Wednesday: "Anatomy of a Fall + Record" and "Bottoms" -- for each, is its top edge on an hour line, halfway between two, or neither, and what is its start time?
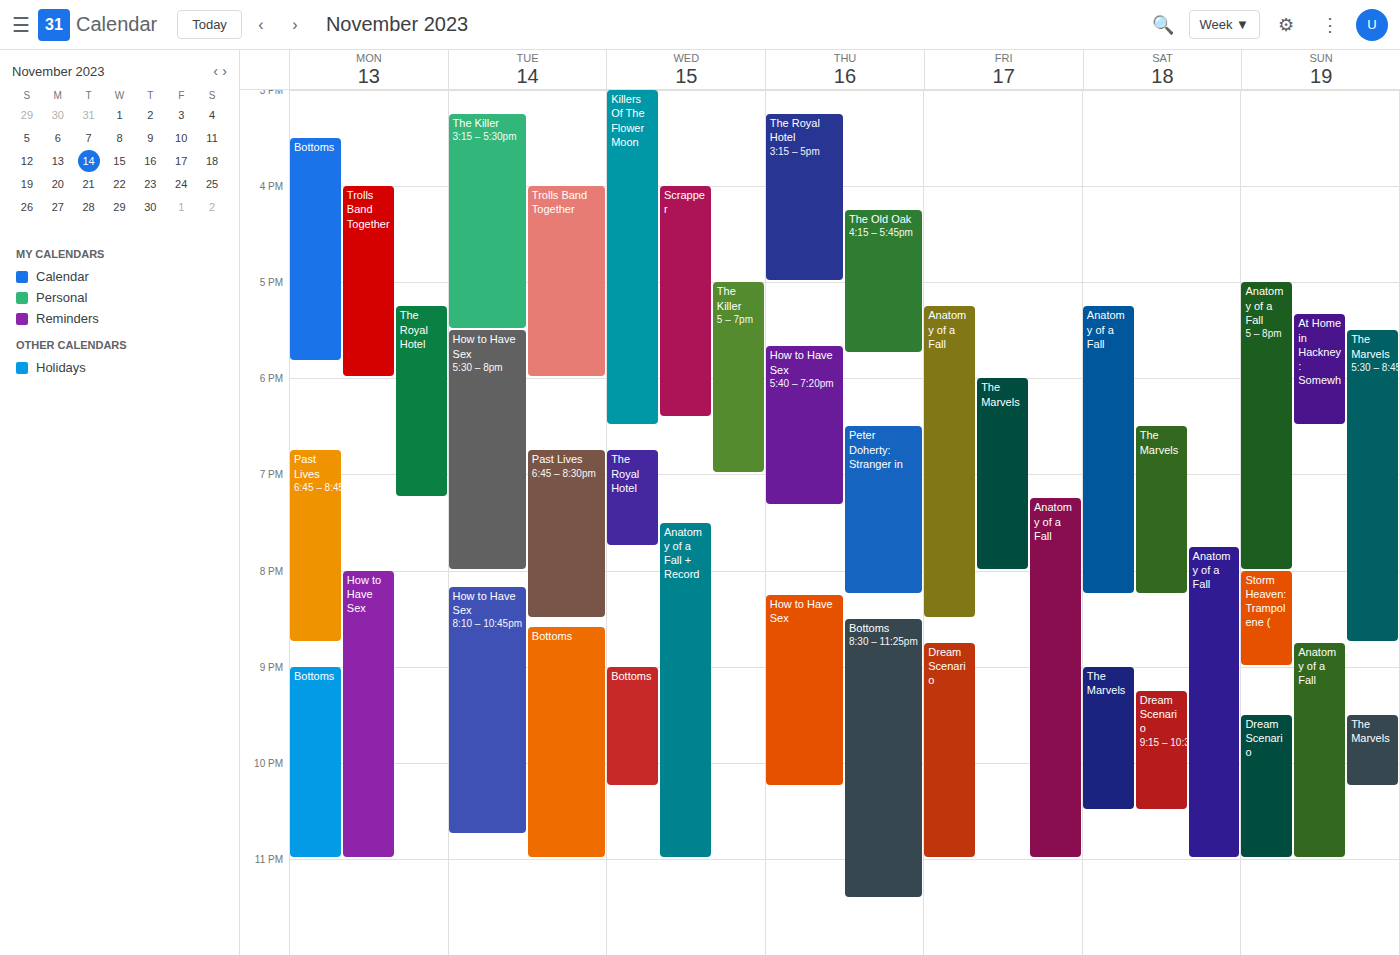
"Anatomy of a Fall + Record": 7:30 PM, halfway between the 7 PM and 8 PM lines. "Bottoms": 9:00 PM, exactly on the 9 PM line.